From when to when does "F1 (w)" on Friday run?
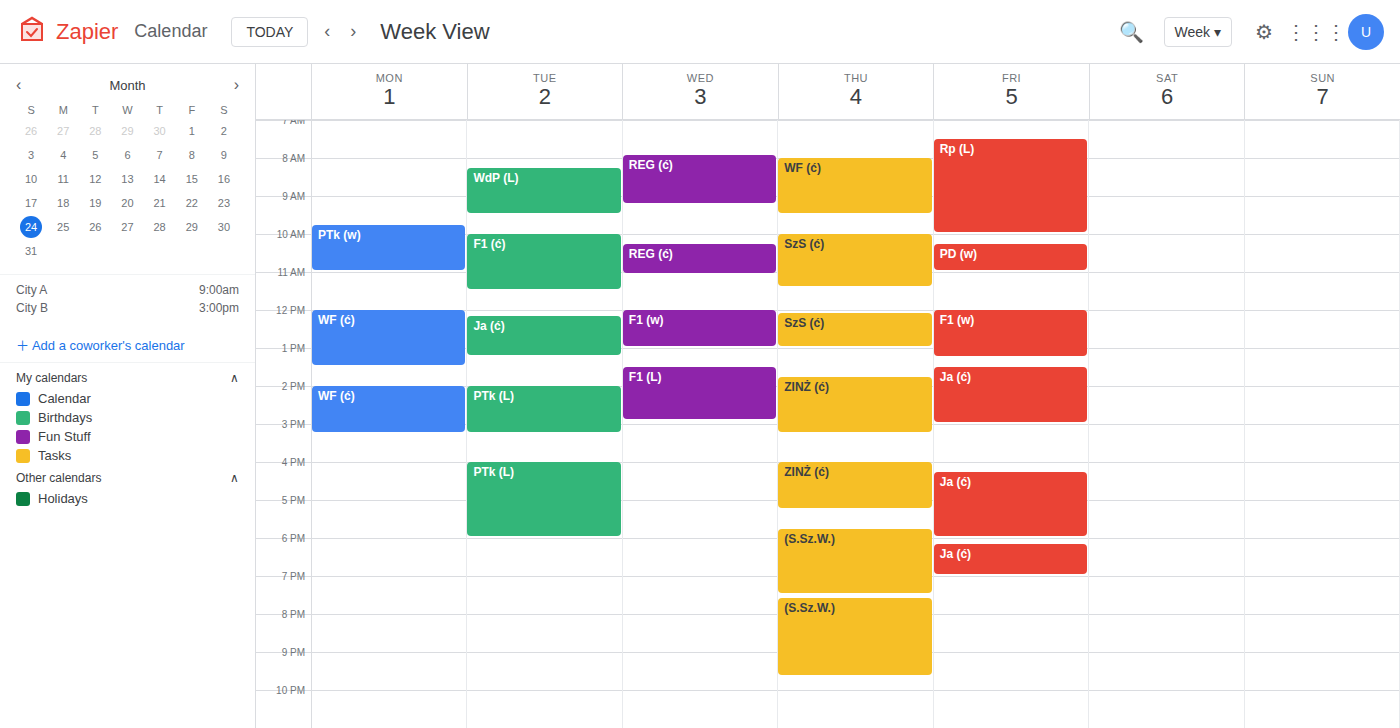
12:00 PM to 1:15 PM